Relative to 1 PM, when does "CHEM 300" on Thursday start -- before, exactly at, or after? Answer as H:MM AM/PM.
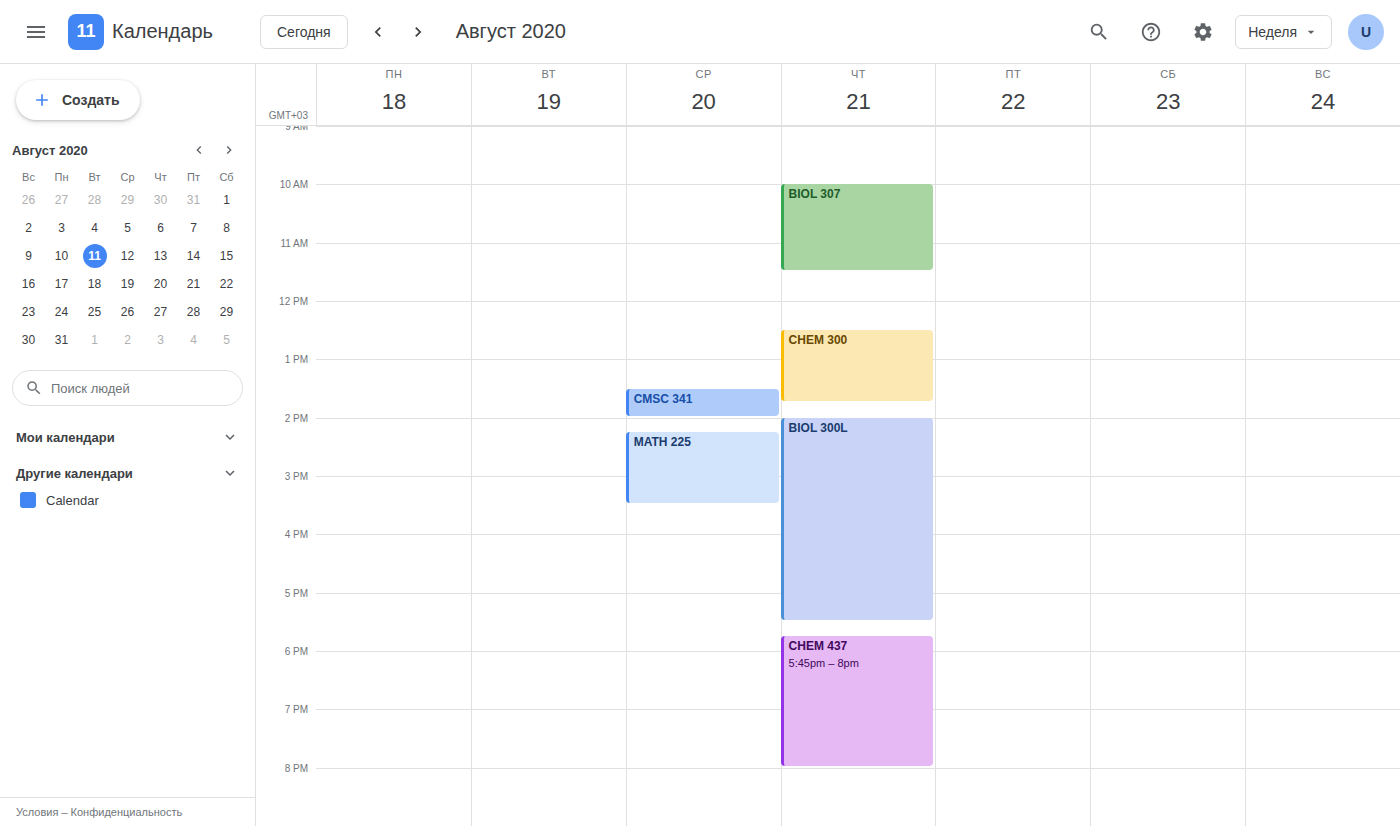
12:30 PM -- before 1 PM, 30 minutes above the 1 PM line.